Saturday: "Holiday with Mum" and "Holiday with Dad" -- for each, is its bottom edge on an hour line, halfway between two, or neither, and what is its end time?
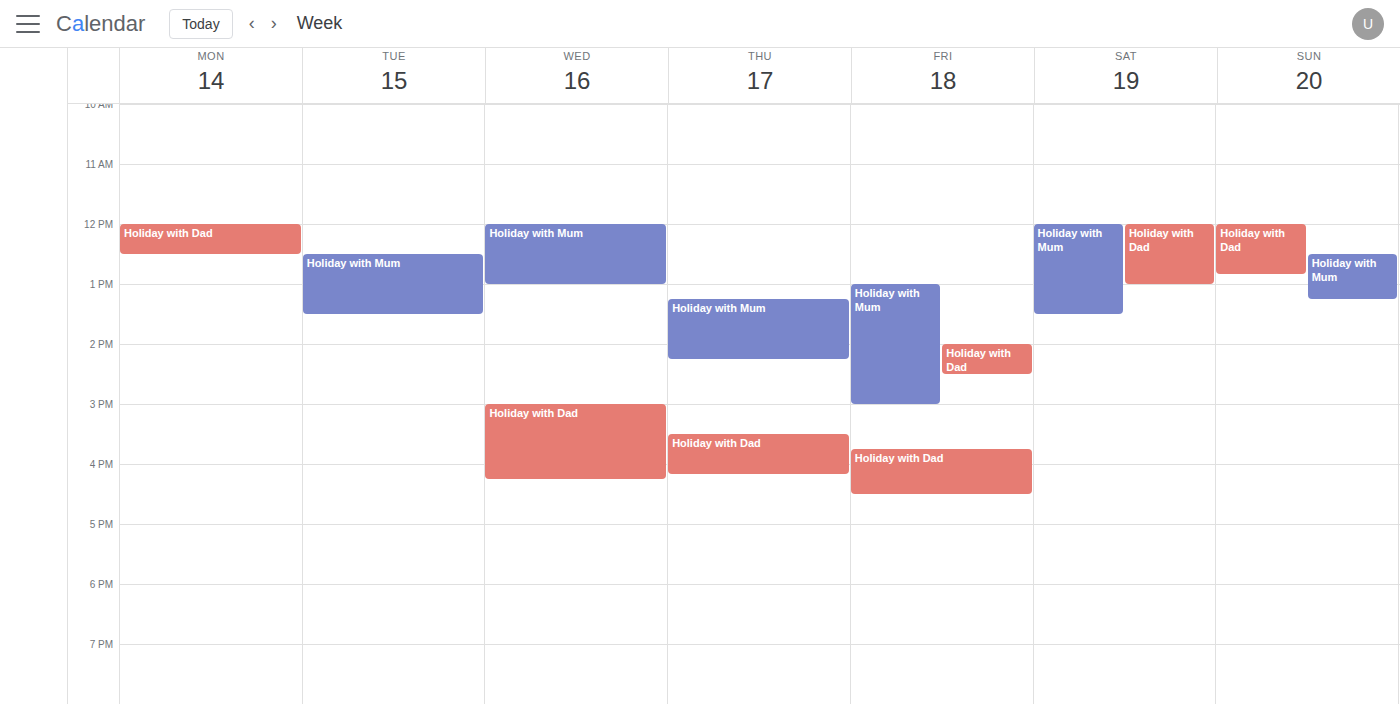
"Holiday with Mum": 1:30 PM, halfway between the 1 PM and 2 PM lines. "Holiday with Dad": 1:00 PM, exactly on the 1 PM line.